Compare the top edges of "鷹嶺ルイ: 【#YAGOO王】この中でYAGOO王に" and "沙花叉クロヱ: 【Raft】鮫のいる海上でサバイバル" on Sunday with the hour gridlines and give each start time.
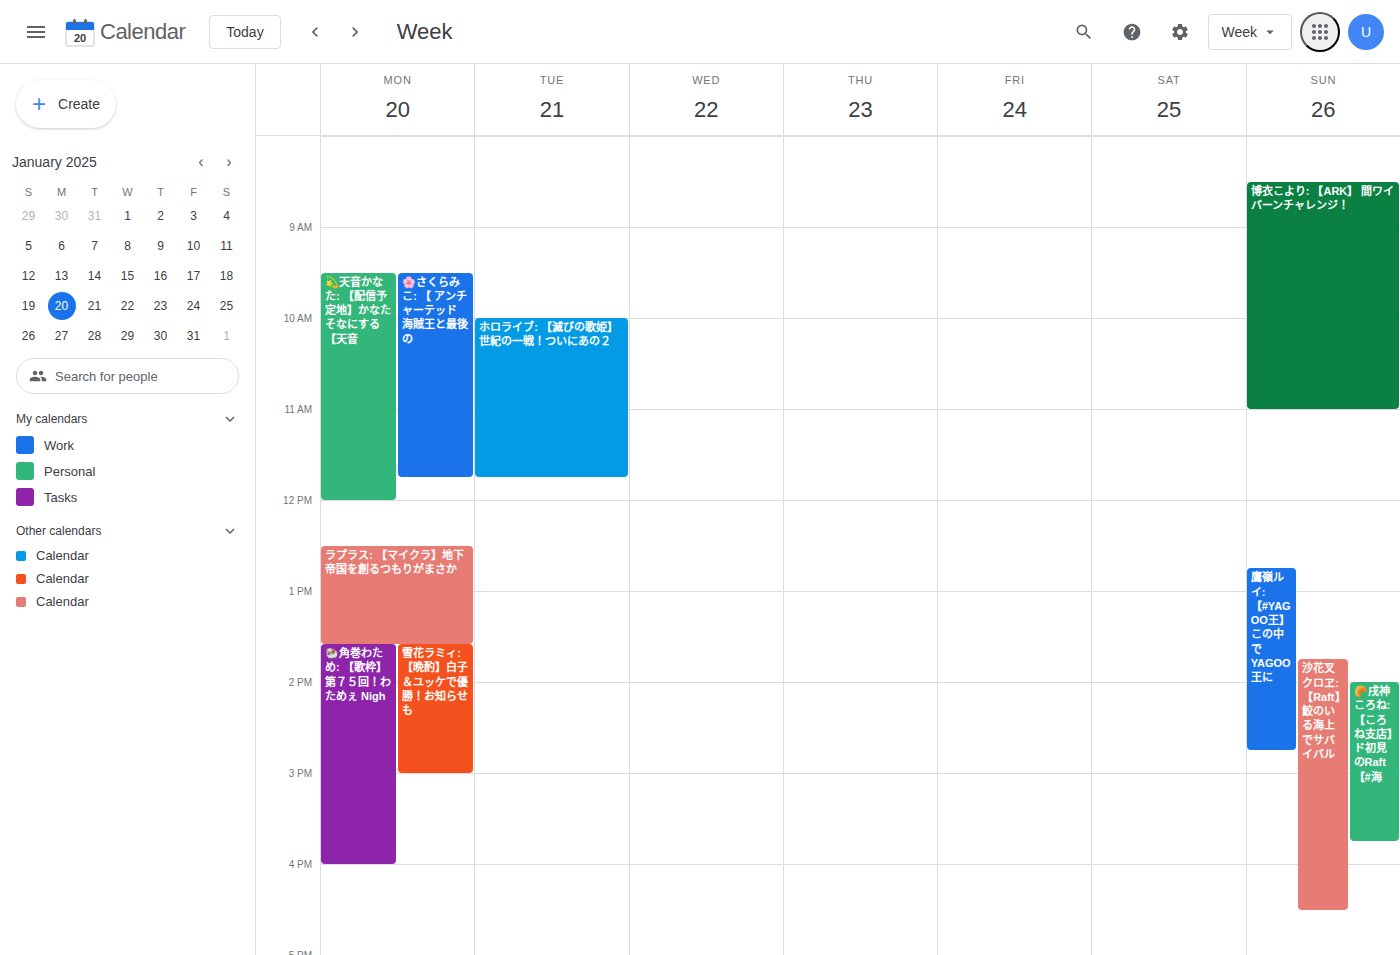
"鷹嶺ルイ: 【#YAGOO王】この中でYAGOO王に": 12:45 PM, neither: three quarters of the way from the 12 PM line to the 1 PM line. "沙花叉クロヱ: 【Raft】鮫のいる海上でサバイバル": 1:45 PM, neither: three quarters of the way from the 1 PM line to the 2 PM line.